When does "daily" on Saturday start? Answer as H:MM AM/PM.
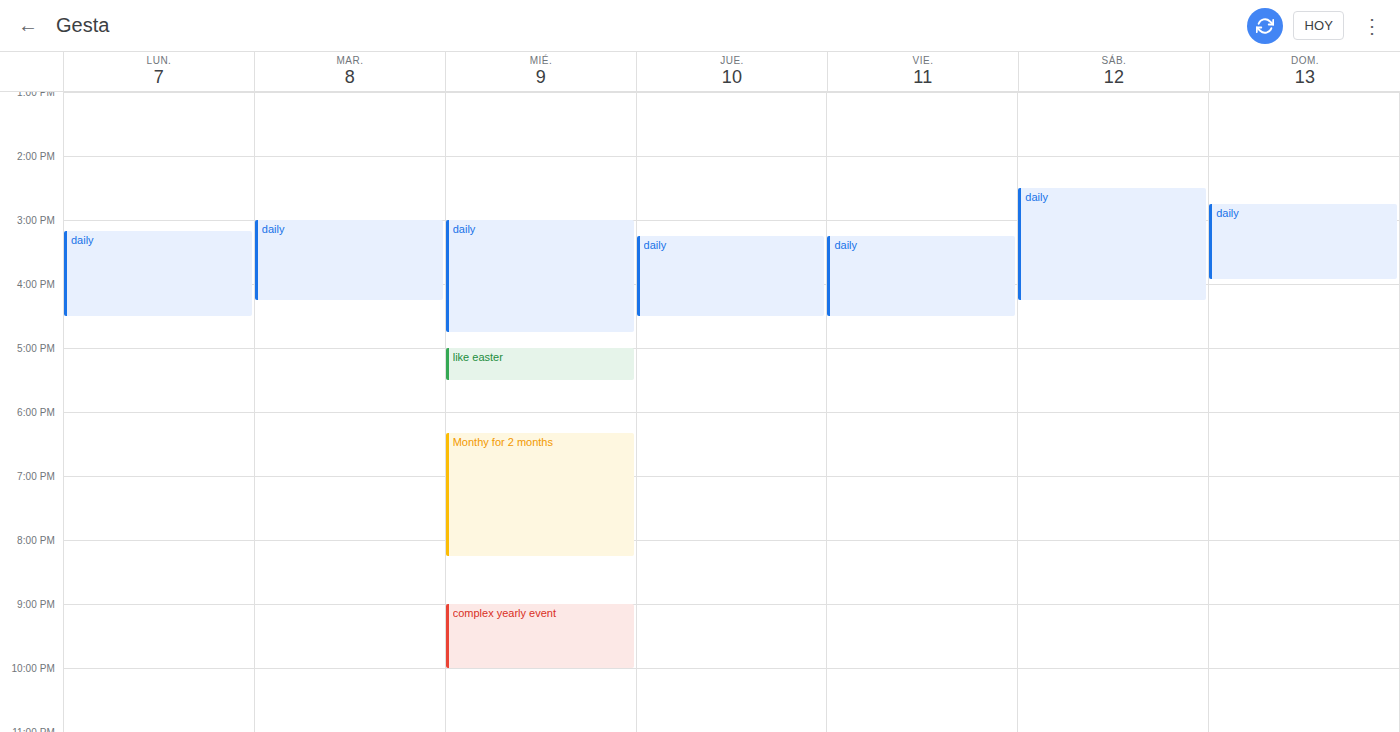
2:30 PM